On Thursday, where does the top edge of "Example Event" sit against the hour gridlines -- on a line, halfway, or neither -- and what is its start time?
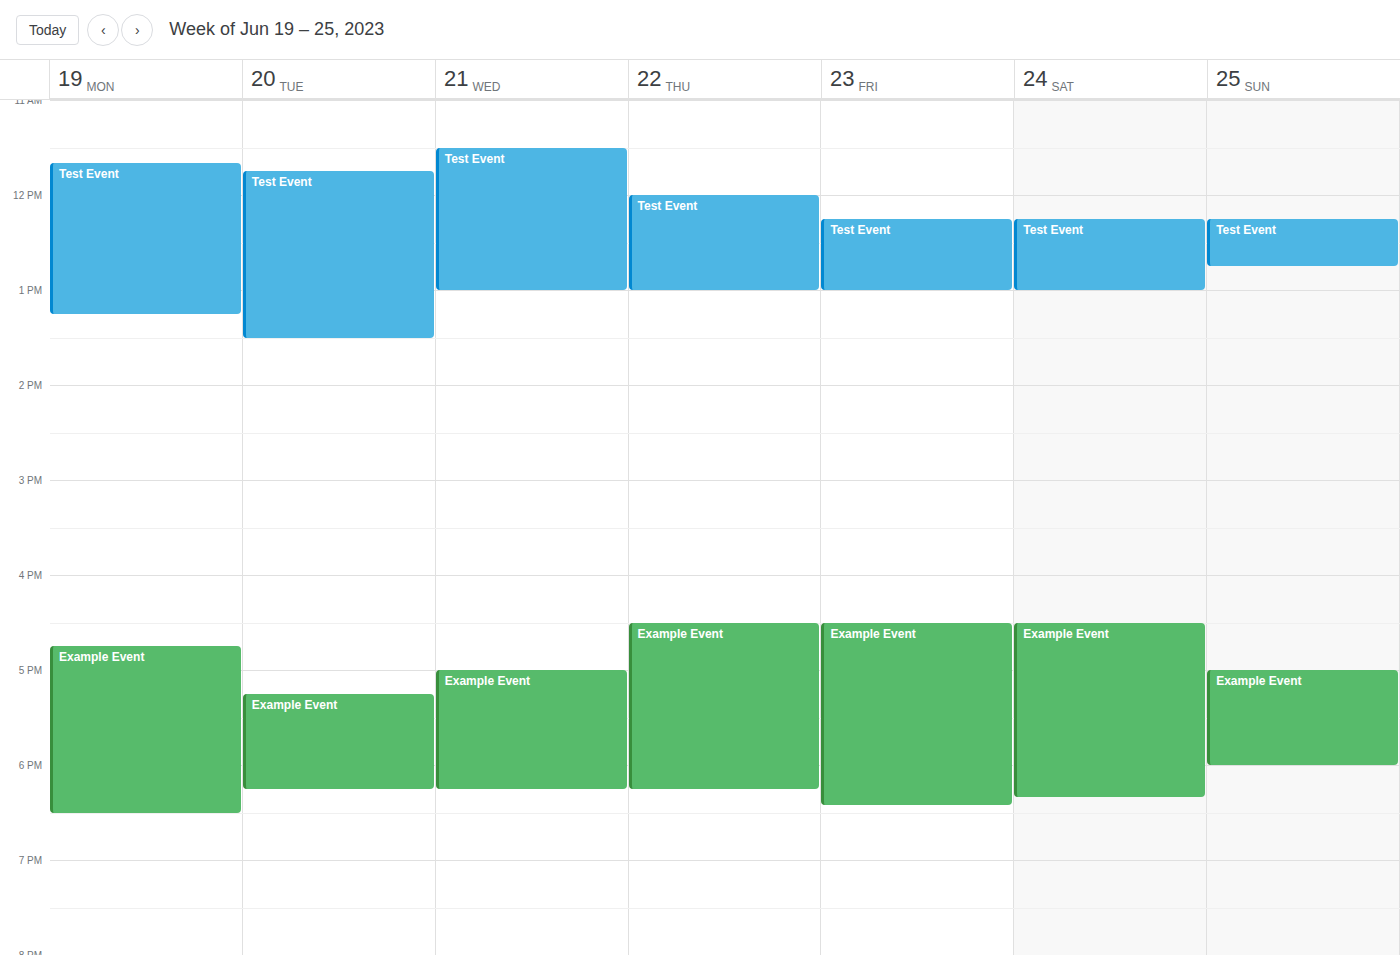
16:30 -- halfway between the 16:00 and 17:00 lines.